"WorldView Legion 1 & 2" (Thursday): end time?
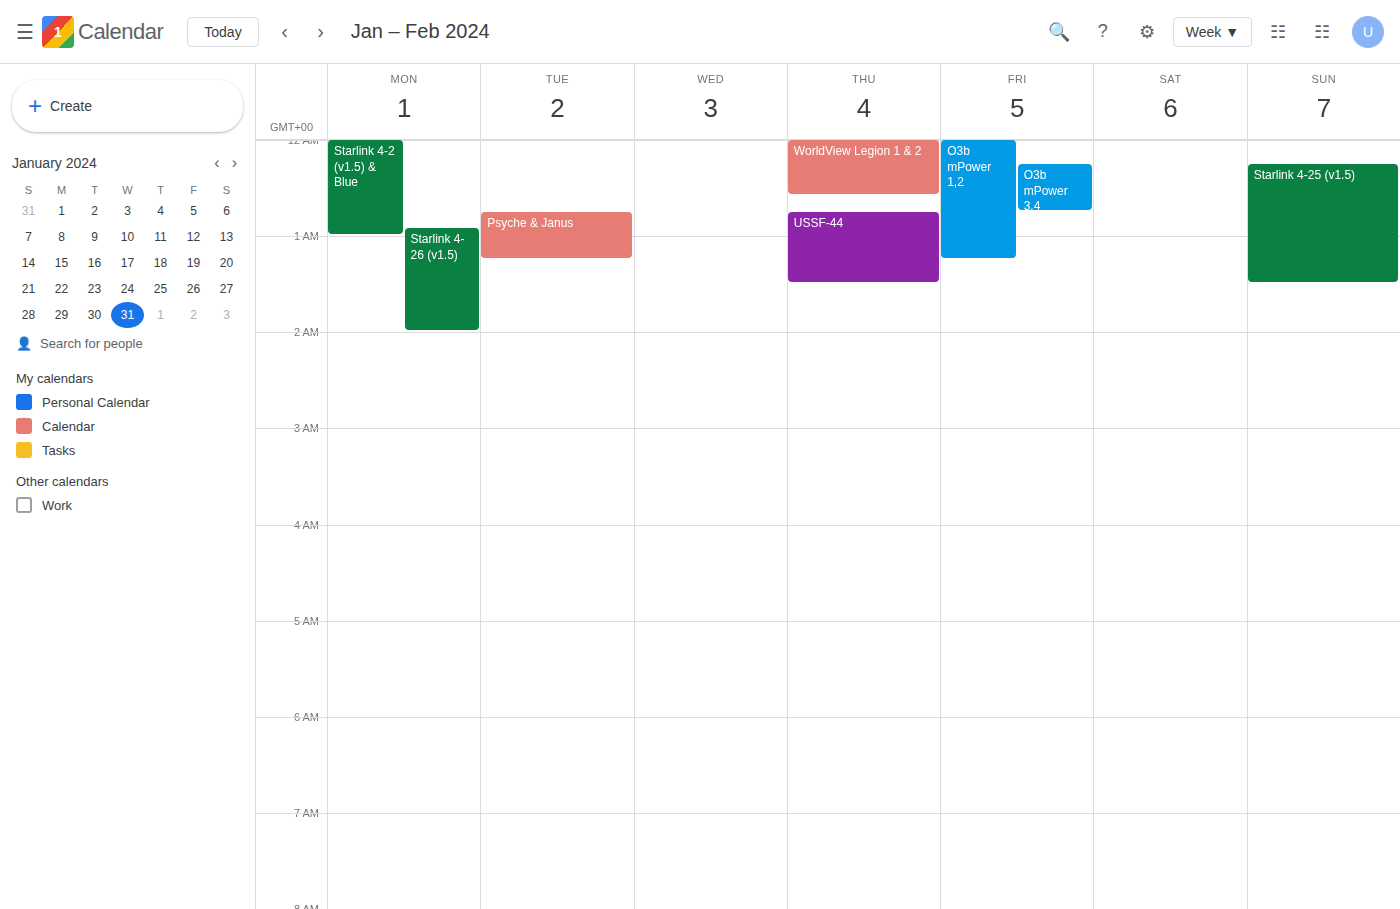
12:35 AM